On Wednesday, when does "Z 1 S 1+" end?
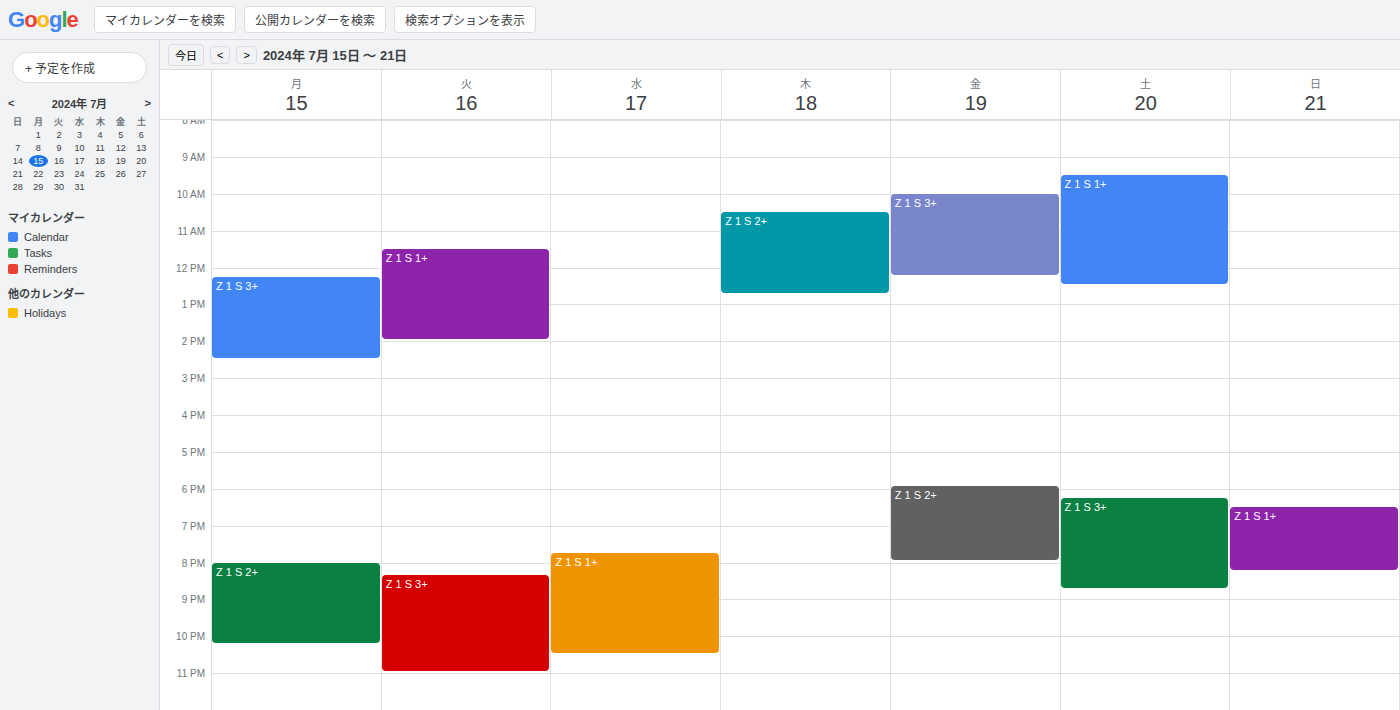
22:30